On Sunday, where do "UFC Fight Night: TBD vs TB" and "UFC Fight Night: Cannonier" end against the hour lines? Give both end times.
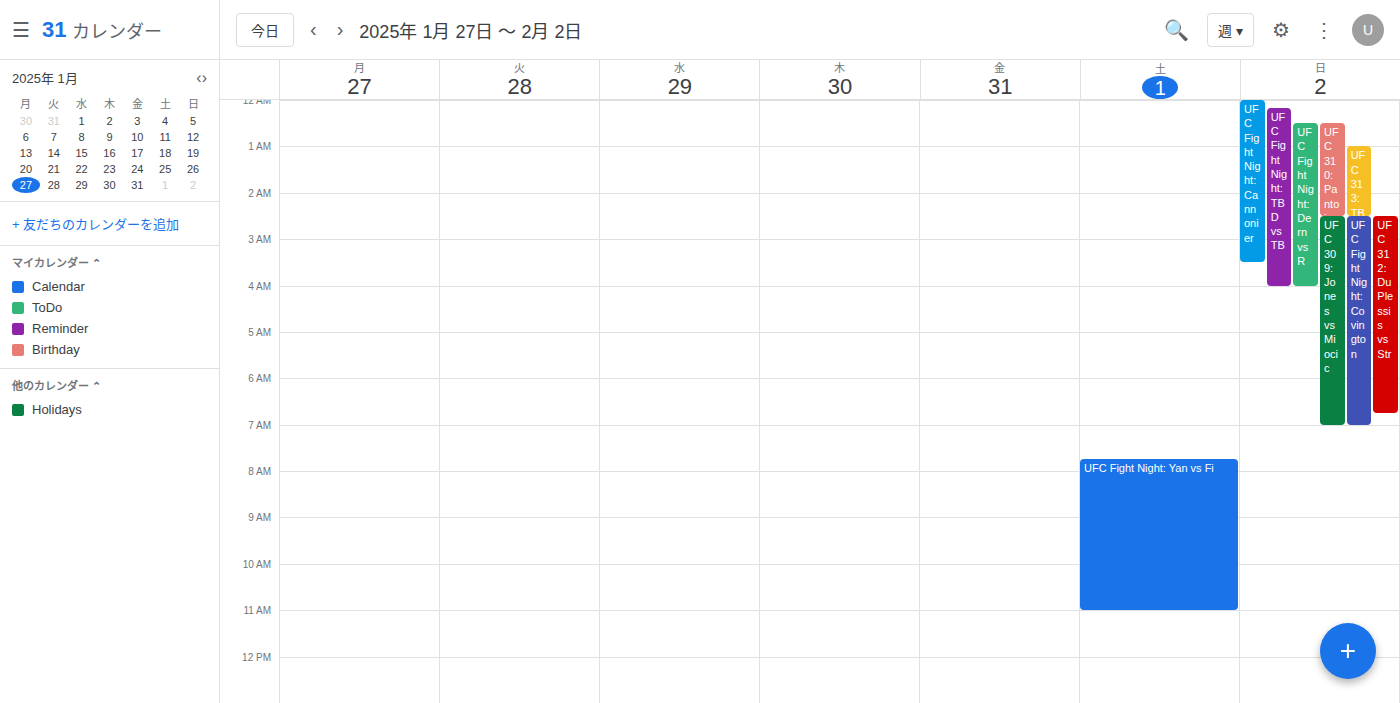
"UFC Fight Night: TBD vs TB": 4:00 AM, exactly on the 4 AM line. "UFC Fight Night: Cannonier": 3:30 AM, halfway between the 3 AM and 4 AM lines.